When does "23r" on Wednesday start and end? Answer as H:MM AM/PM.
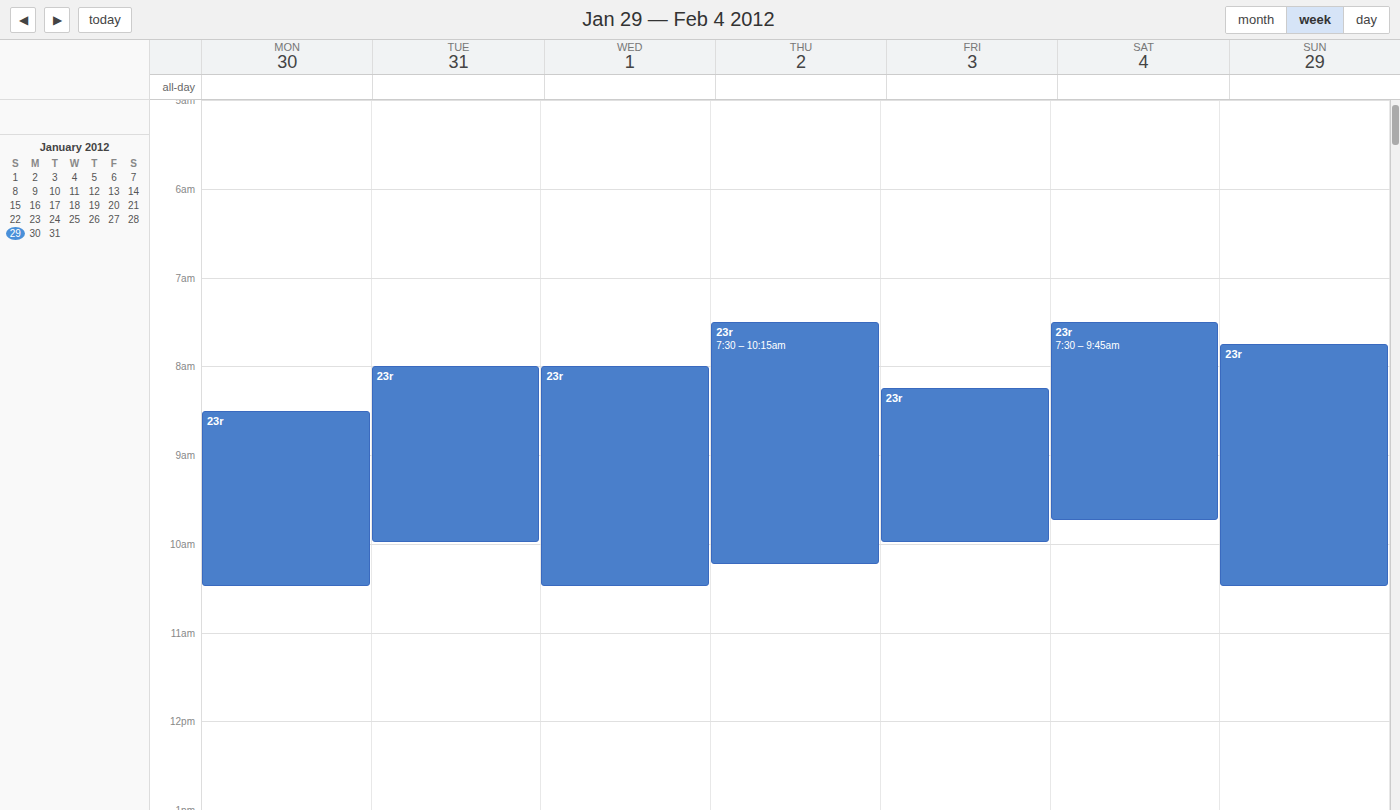
8:00 AM to 10:30 AM